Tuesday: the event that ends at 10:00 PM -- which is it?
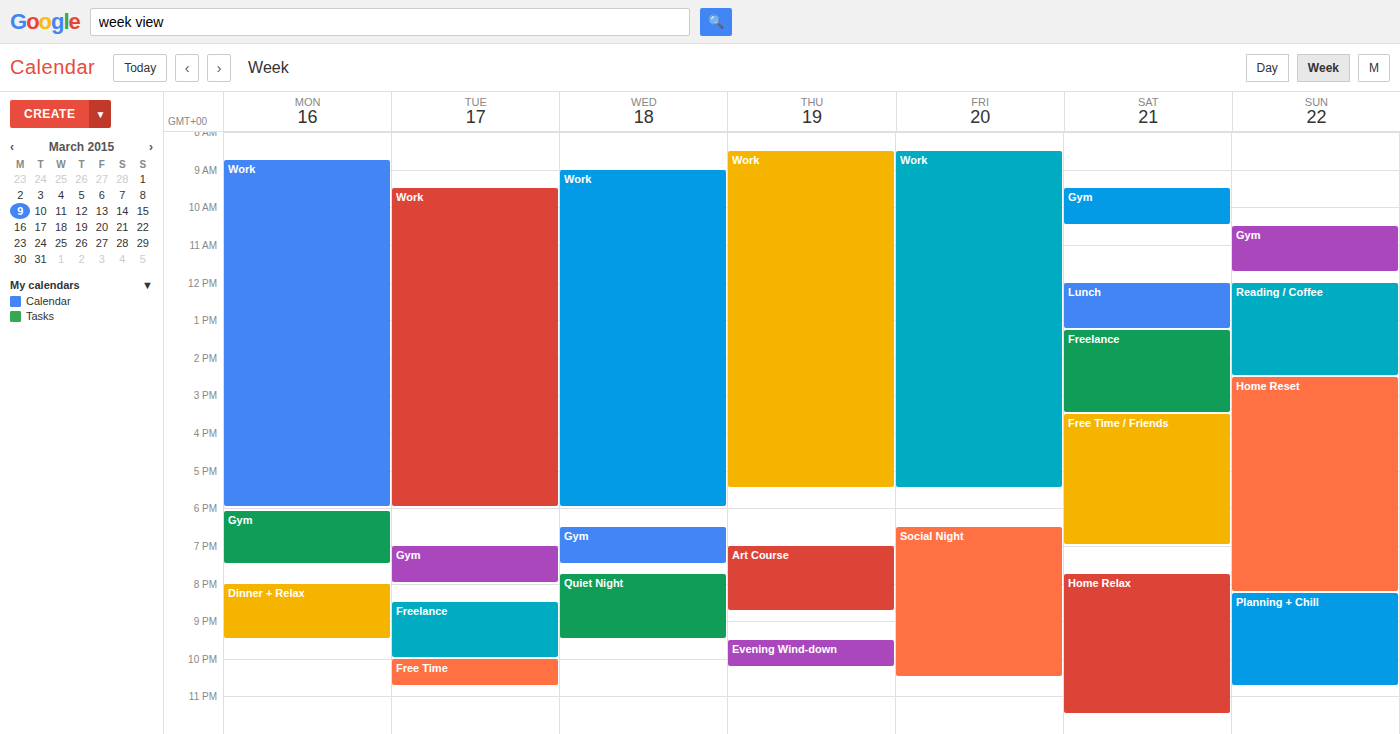
"Freelance"